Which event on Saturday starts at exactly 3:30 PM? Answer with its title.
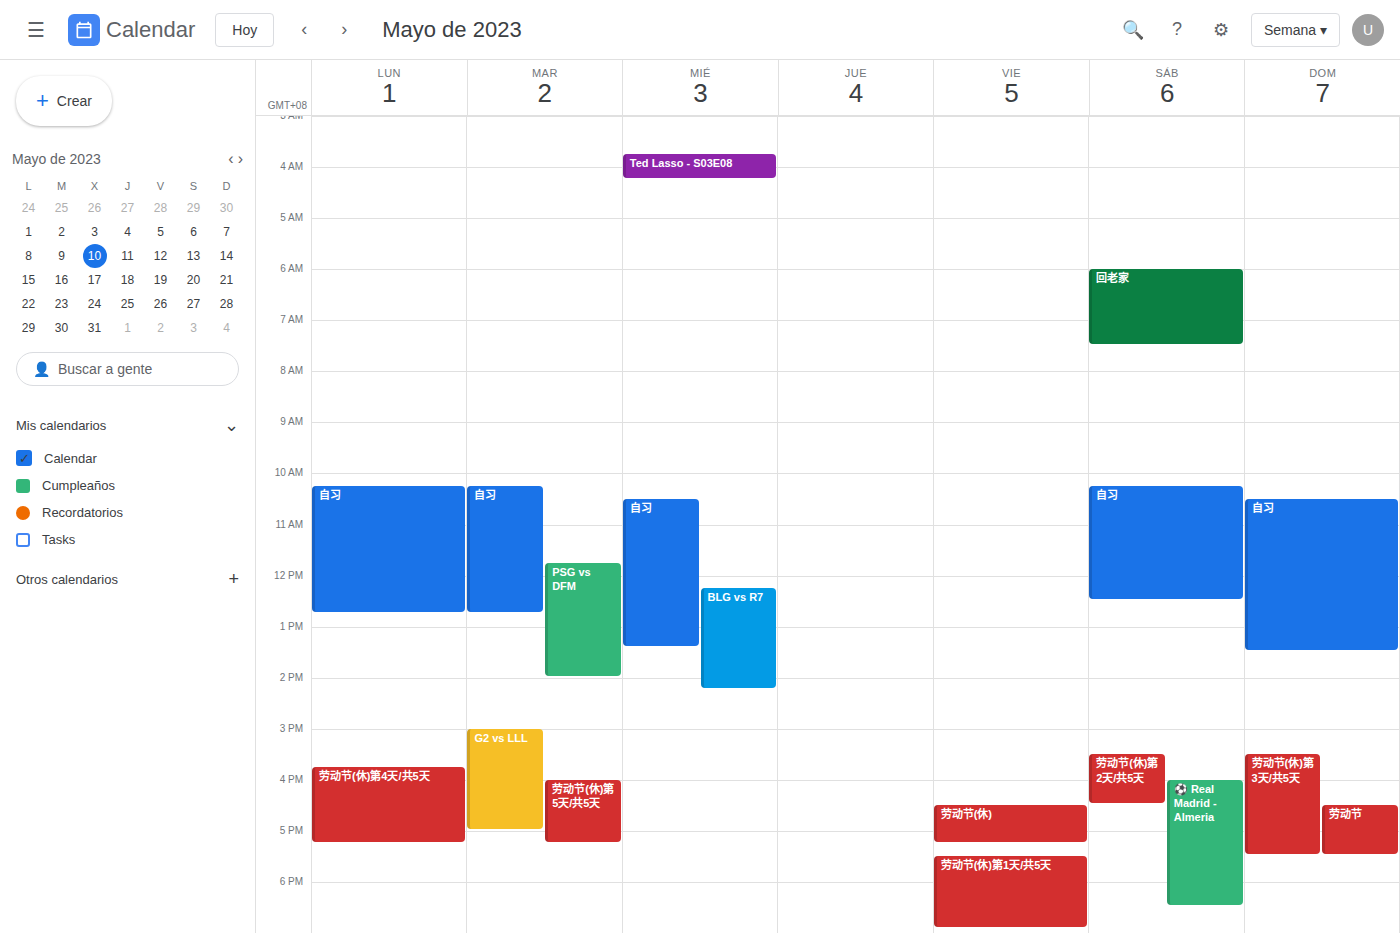
"劳动节(休)第2天/共5天"